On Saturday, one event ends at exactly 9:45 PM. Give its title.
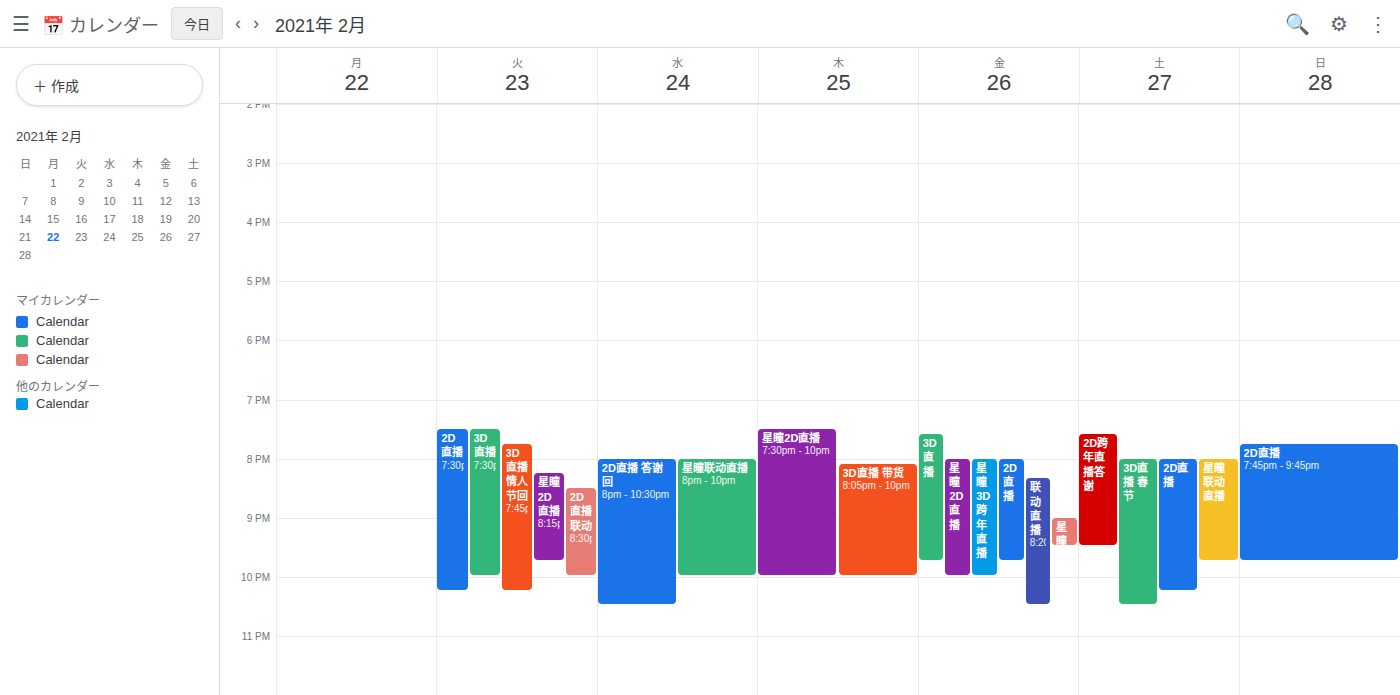
"星瞳联动直播"